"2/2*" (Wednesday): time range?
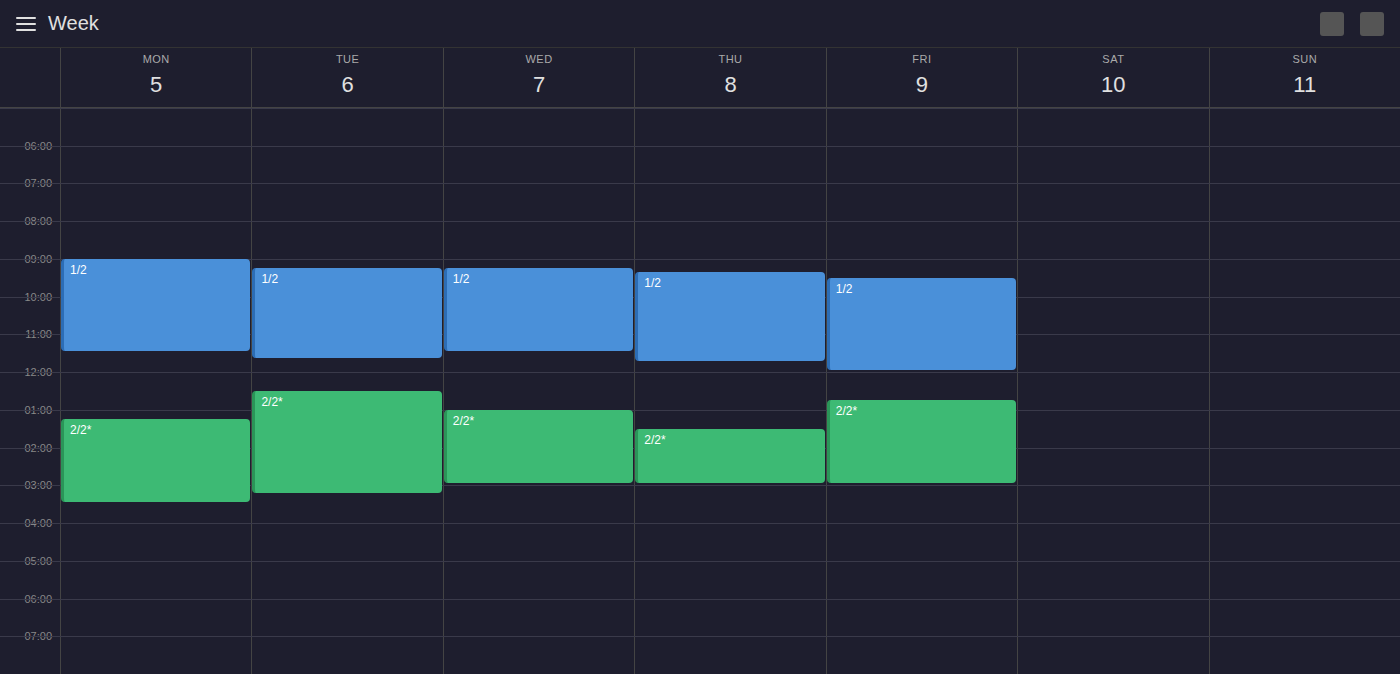
13:00 to 15:00